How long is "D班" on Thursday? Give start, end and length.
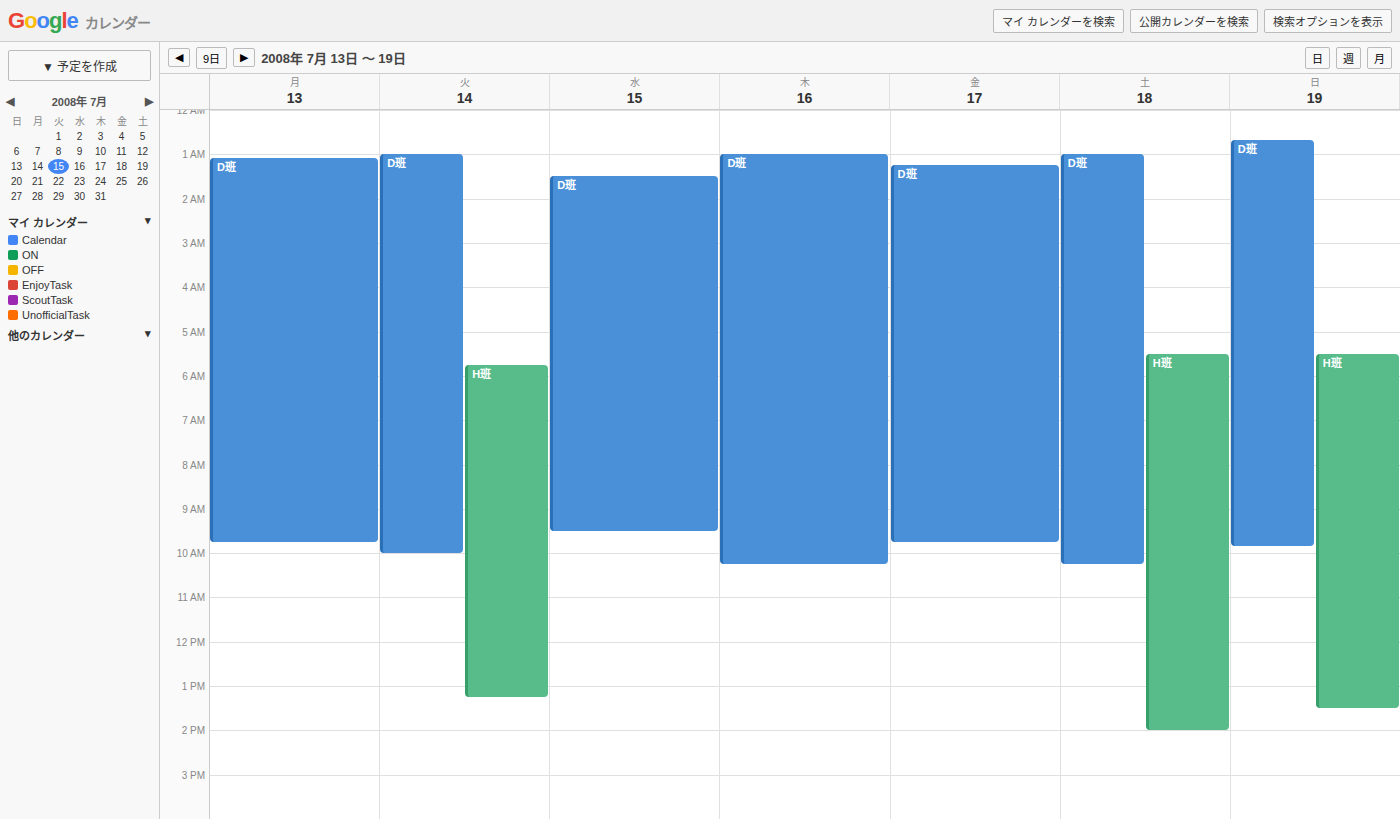
1:00 AM to 10:15 AM, 9 hours 15 minutes